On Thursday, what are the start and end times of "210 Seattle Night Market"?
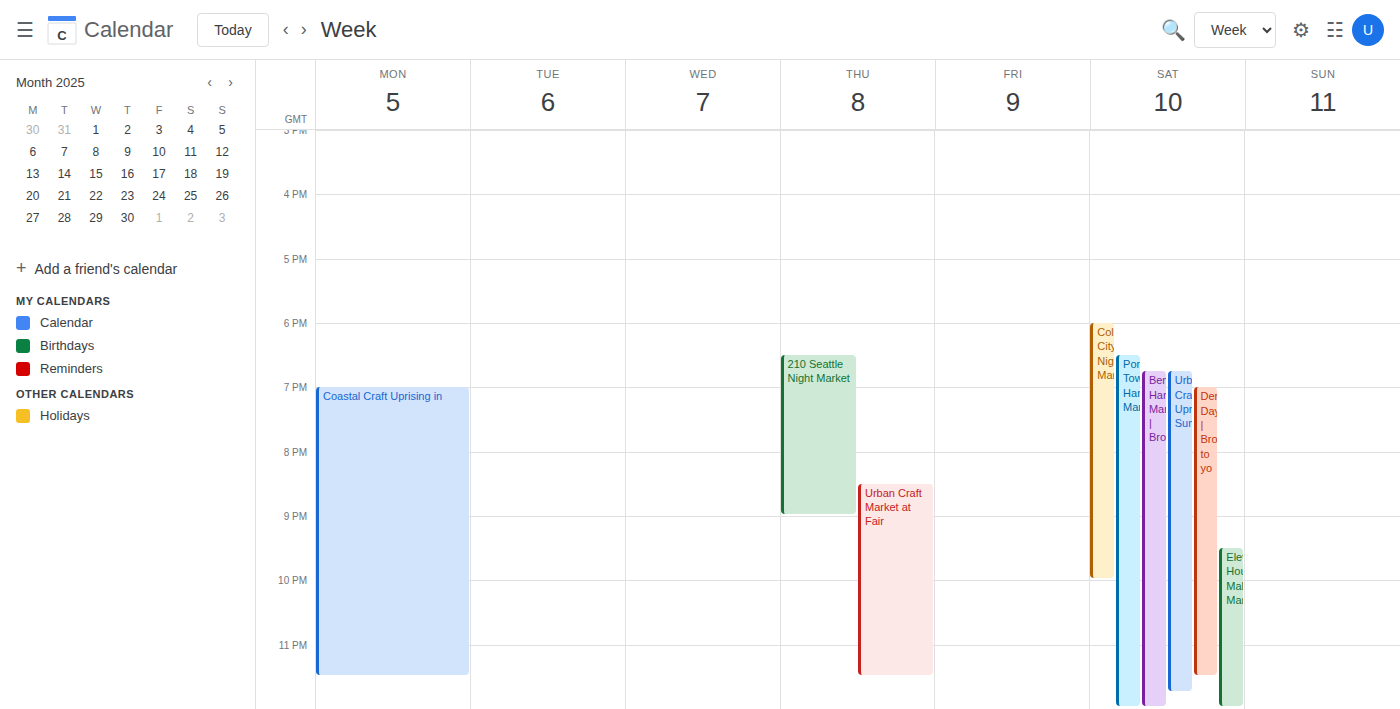
6:30 PM to 9:00 PM